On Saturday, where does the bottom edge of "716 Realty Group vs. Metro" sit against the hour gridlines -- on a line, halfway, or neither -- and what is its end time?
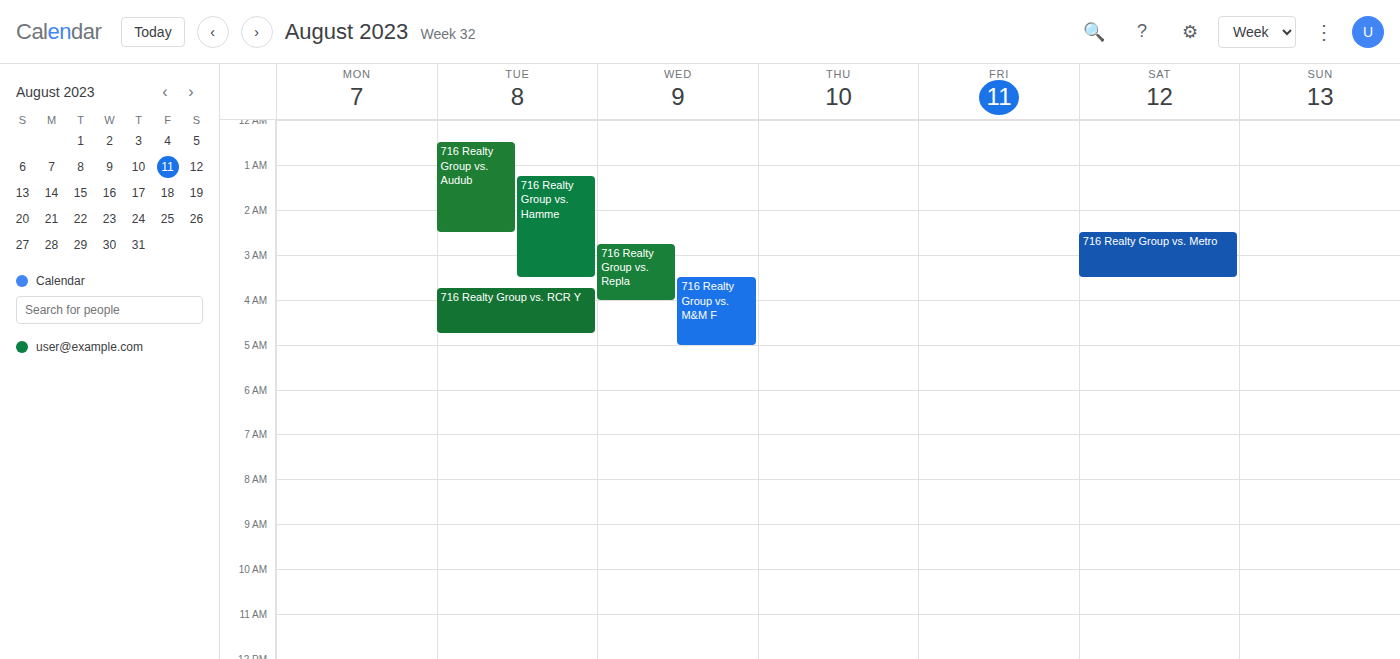
3:30 AM -- halfway between the 3 AM and 4 AM lines.